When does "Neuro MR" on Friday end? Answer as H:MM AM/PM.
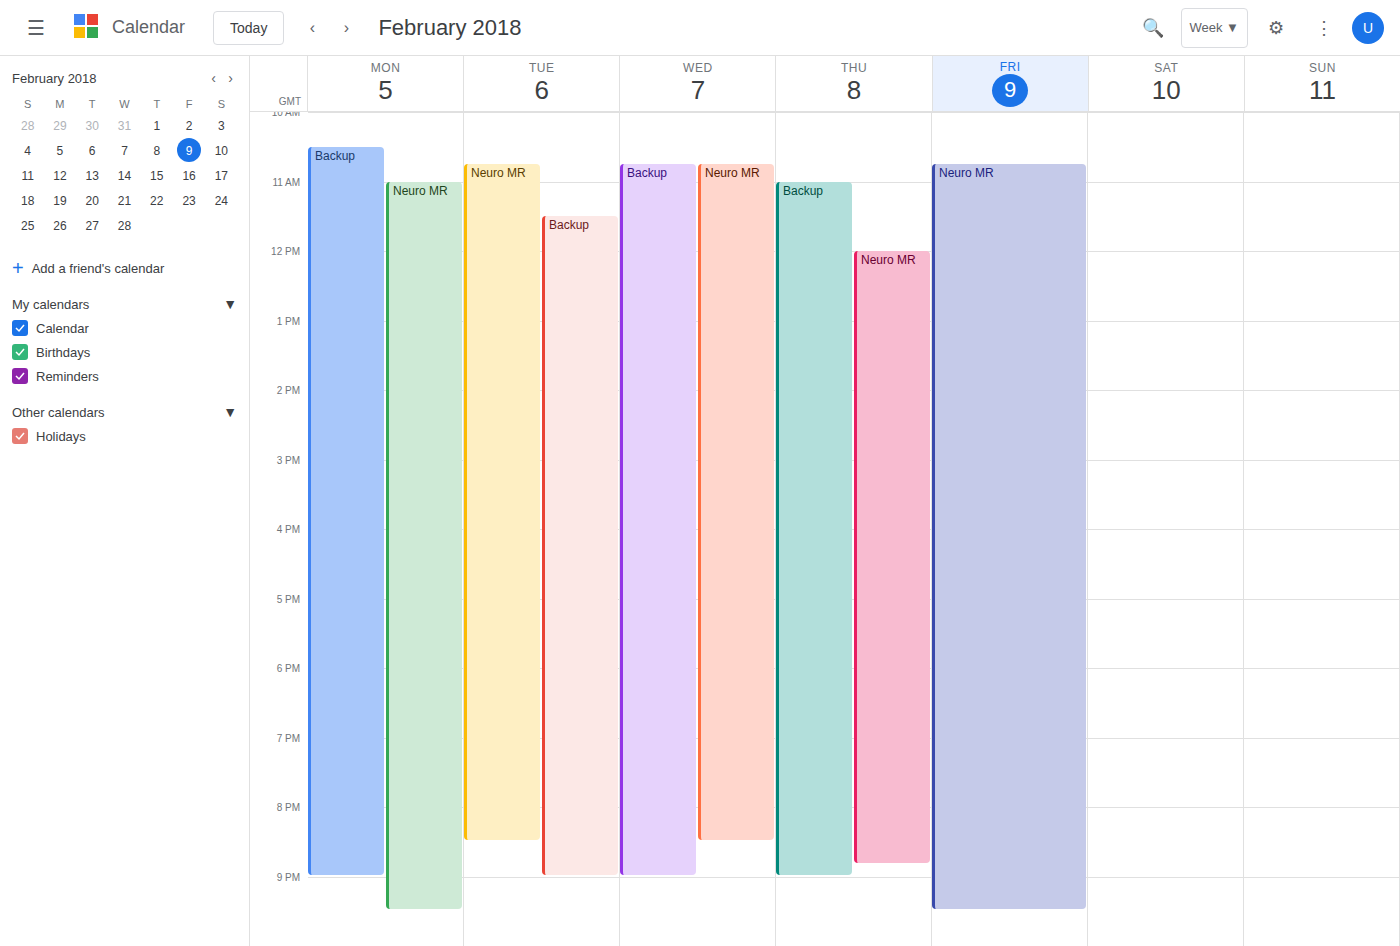
9:30 PM